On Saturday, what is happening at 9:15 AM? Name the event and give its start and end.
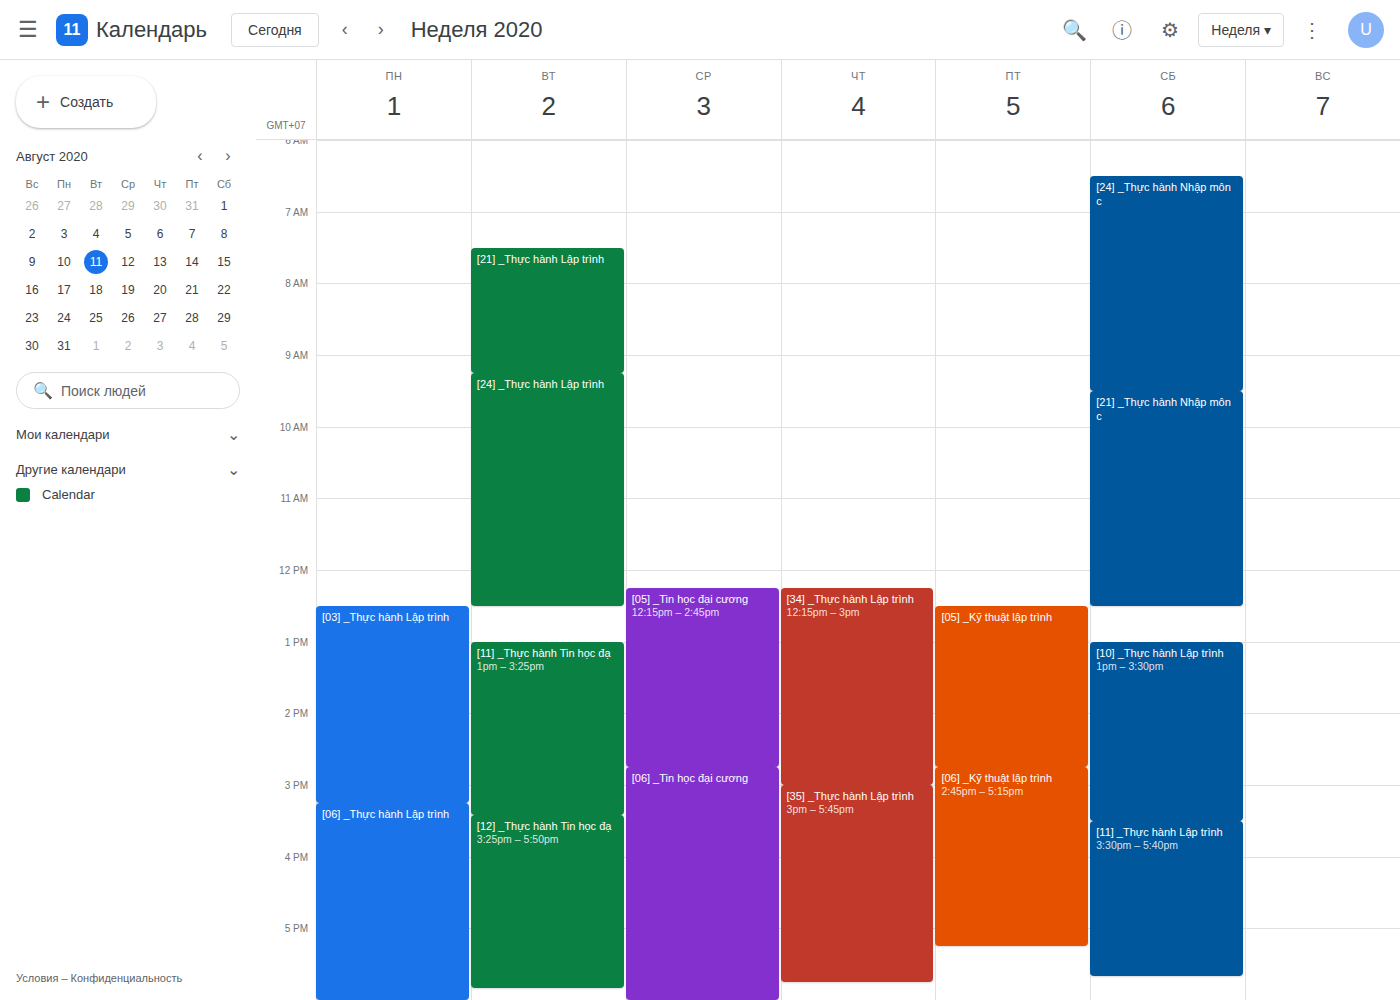
"[24] _Thực hành Nhập môn c", 6:30 AM to 9:30 AM